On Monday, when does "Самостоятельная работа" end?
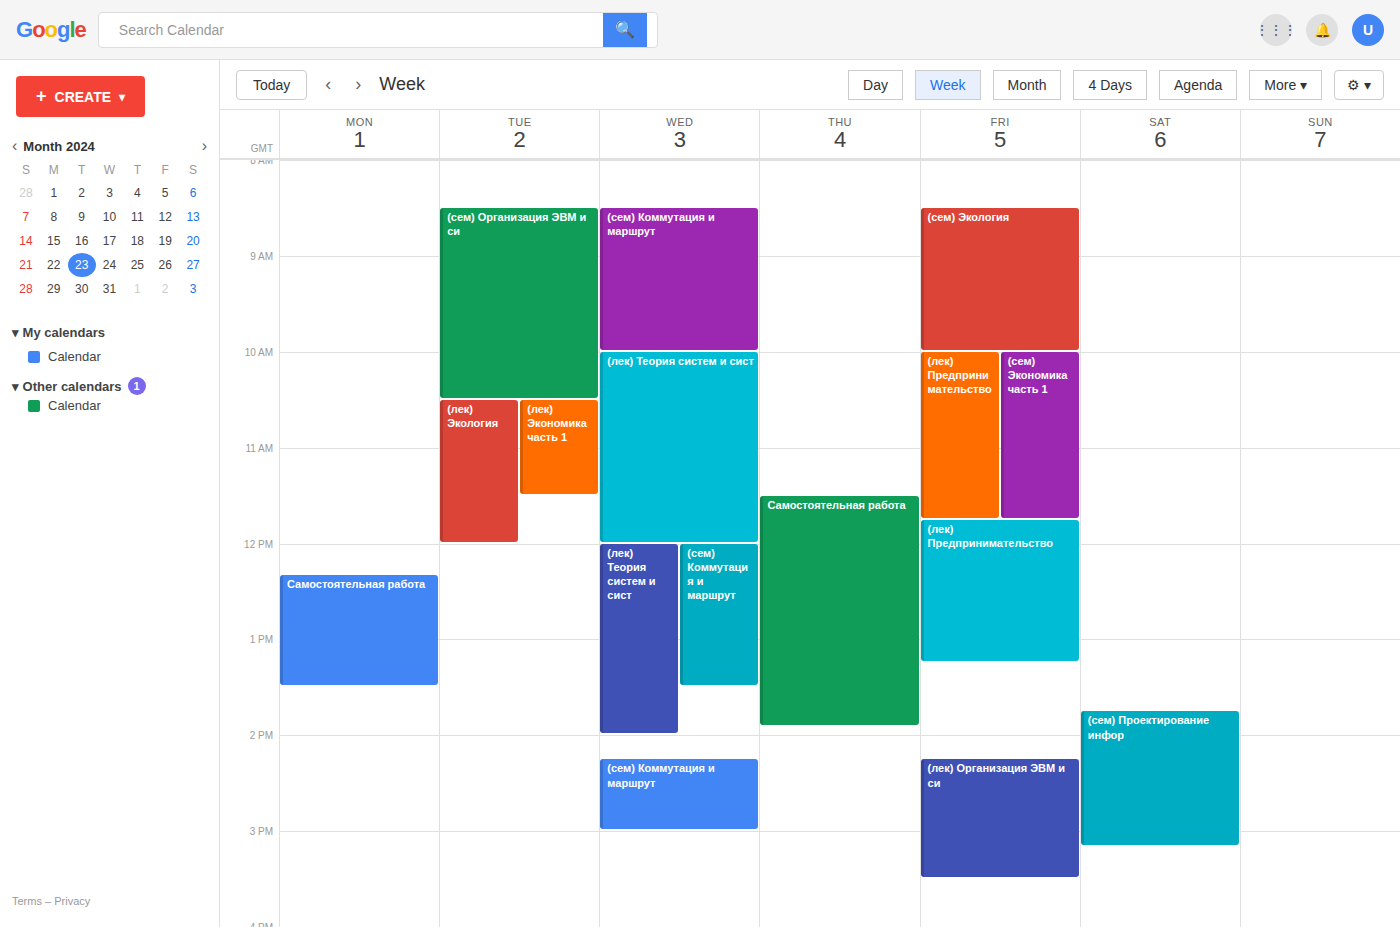
1:30 PM